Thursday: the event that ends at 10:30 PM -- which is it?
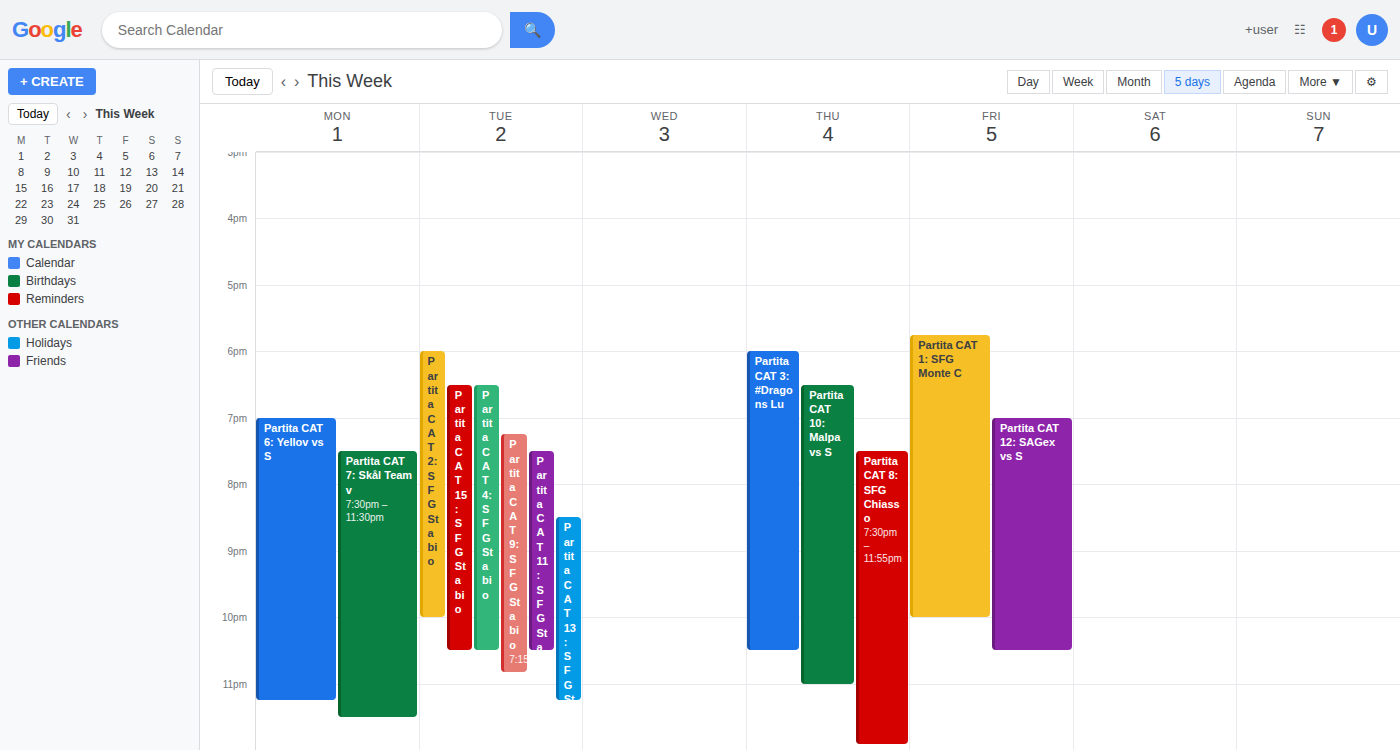
"Partita CAT 3: #Dragons Lu"